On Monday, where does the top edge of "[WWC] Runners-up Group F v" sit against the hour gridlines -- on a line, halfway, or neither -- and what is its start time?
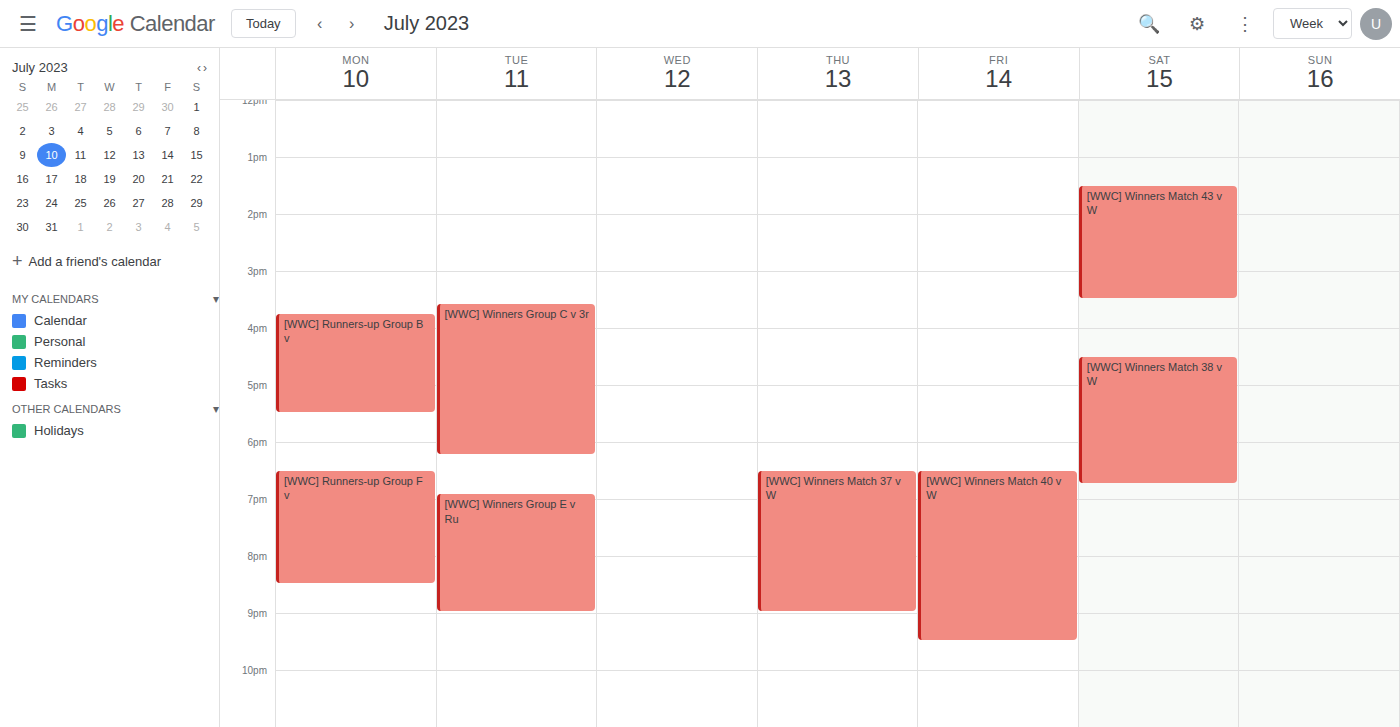
6:30 PM -- halfway between the 6 PM and 7 PM lines.